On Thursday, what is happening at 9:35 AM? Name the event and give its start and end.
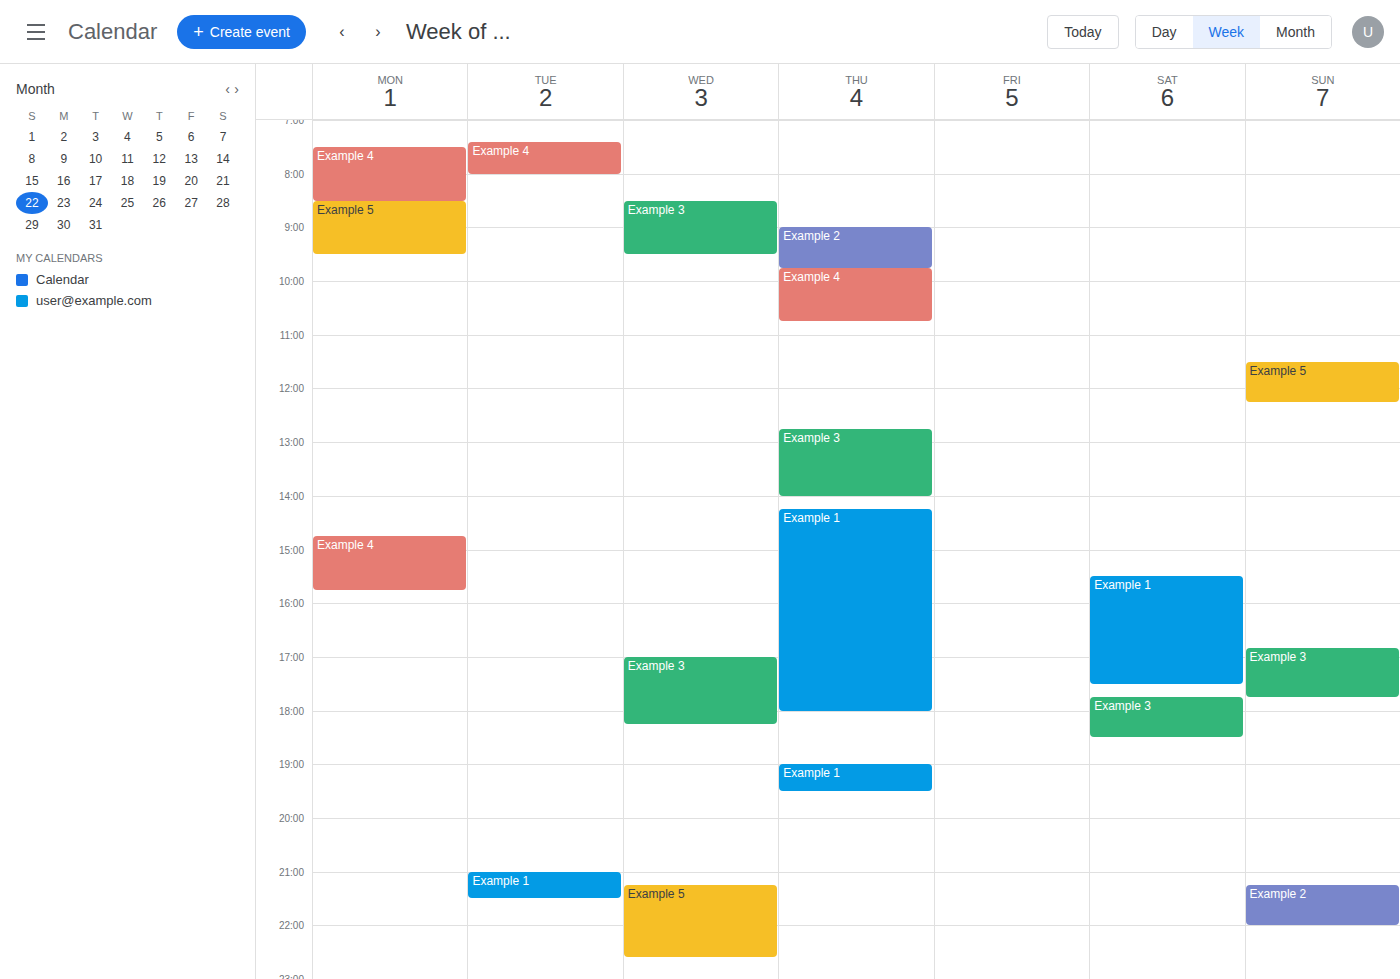
"Example 2", 9:00 AM to 9:45 AM